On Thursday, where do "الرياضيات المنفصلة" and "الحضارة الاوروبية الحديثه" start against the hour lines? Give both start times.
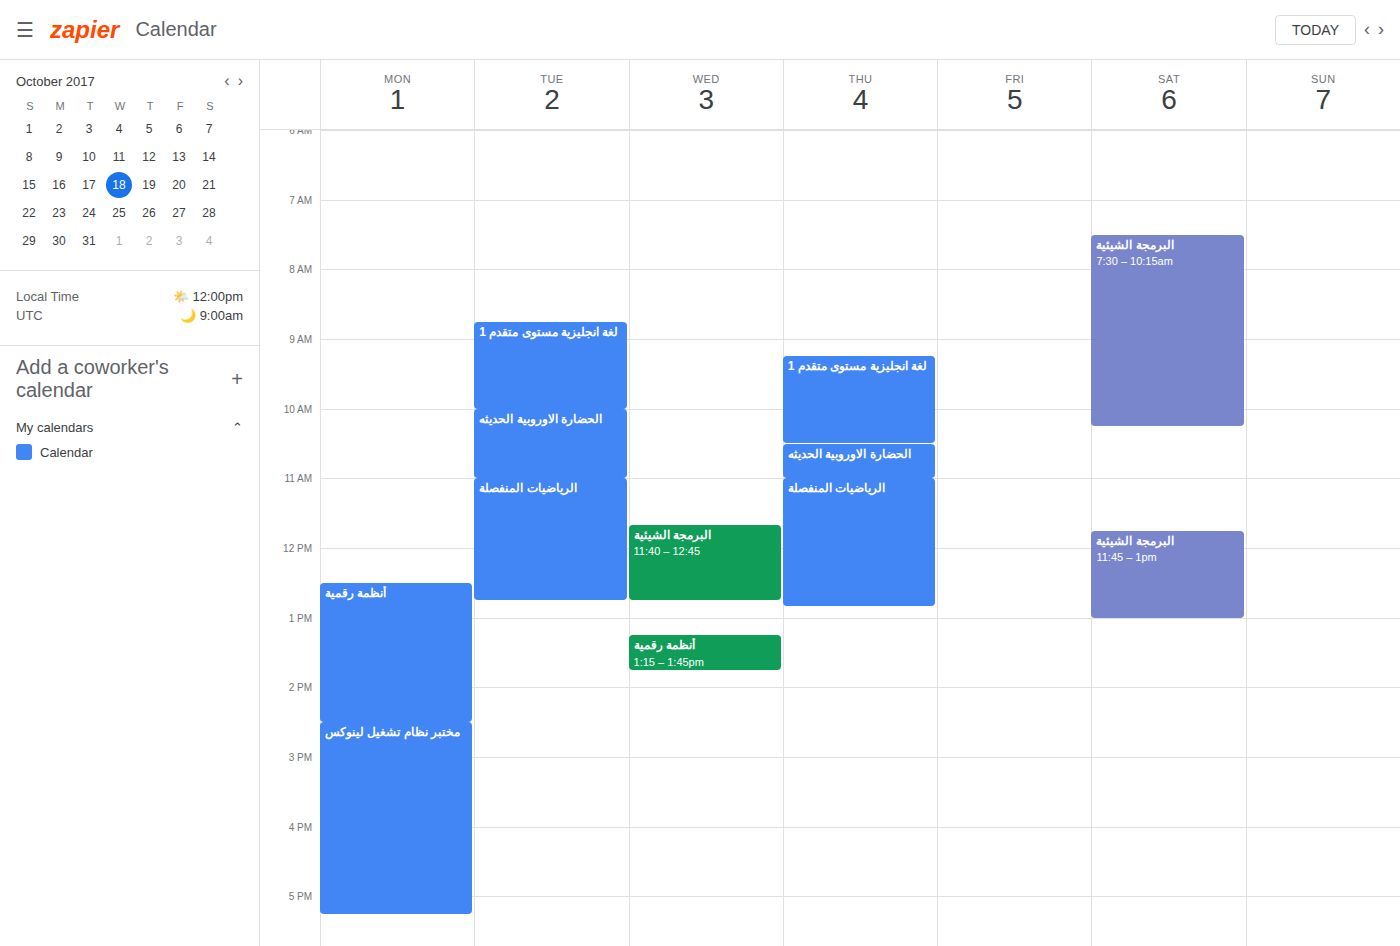
"الرياضيات المنفصلة": 11:00 AM, exactly on the 11 AM line. "الحضارة الاوروبية الحديثه": 10:30 AM, halfway between the 10 AM and 11 AM lines.